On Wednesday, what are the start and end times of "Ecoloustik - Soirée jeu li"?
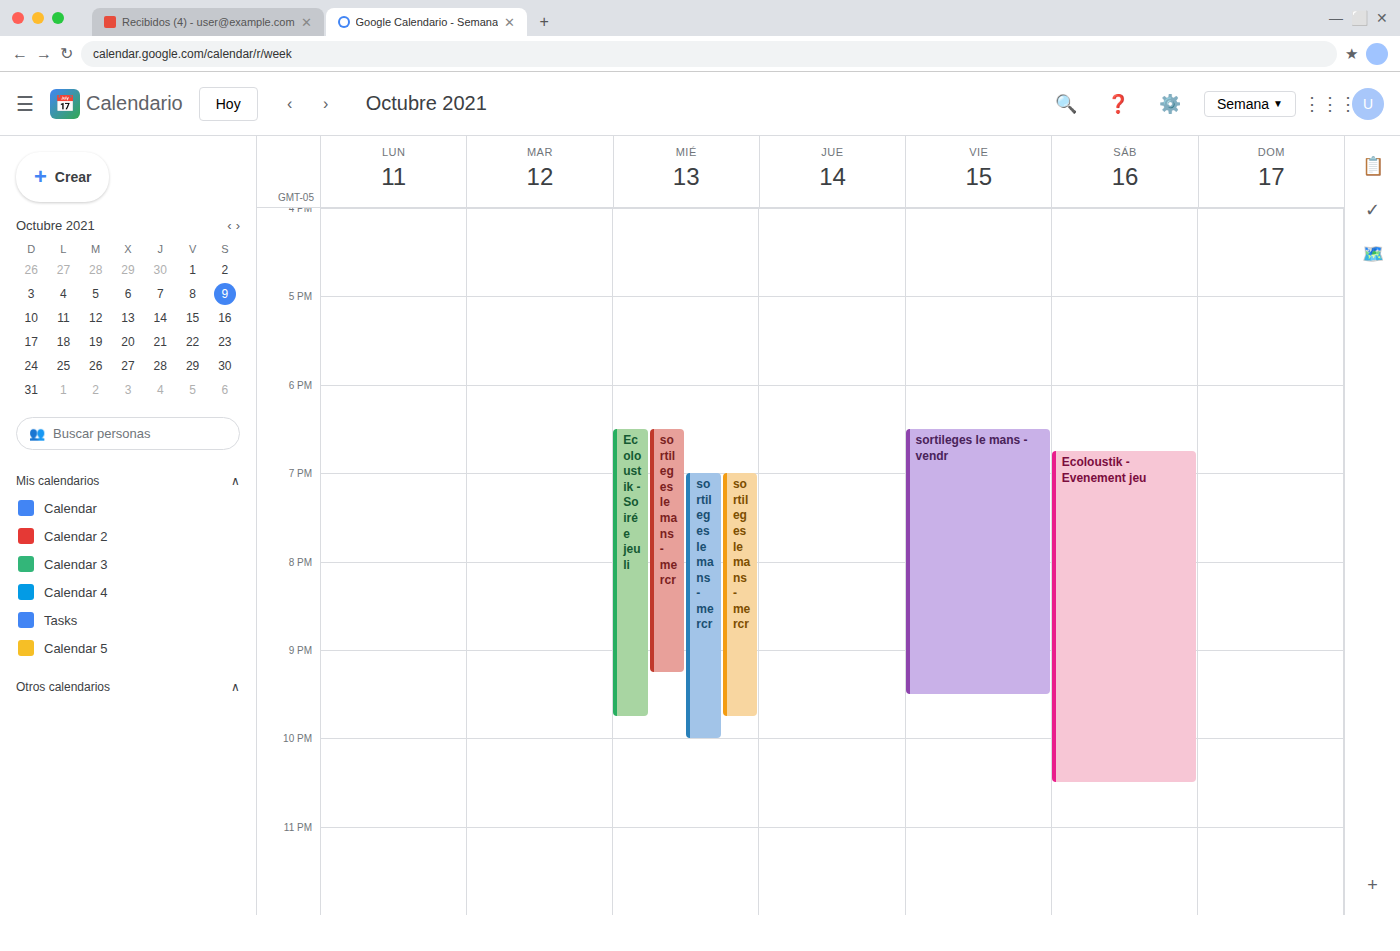
6:30 PM to 9:45 PM